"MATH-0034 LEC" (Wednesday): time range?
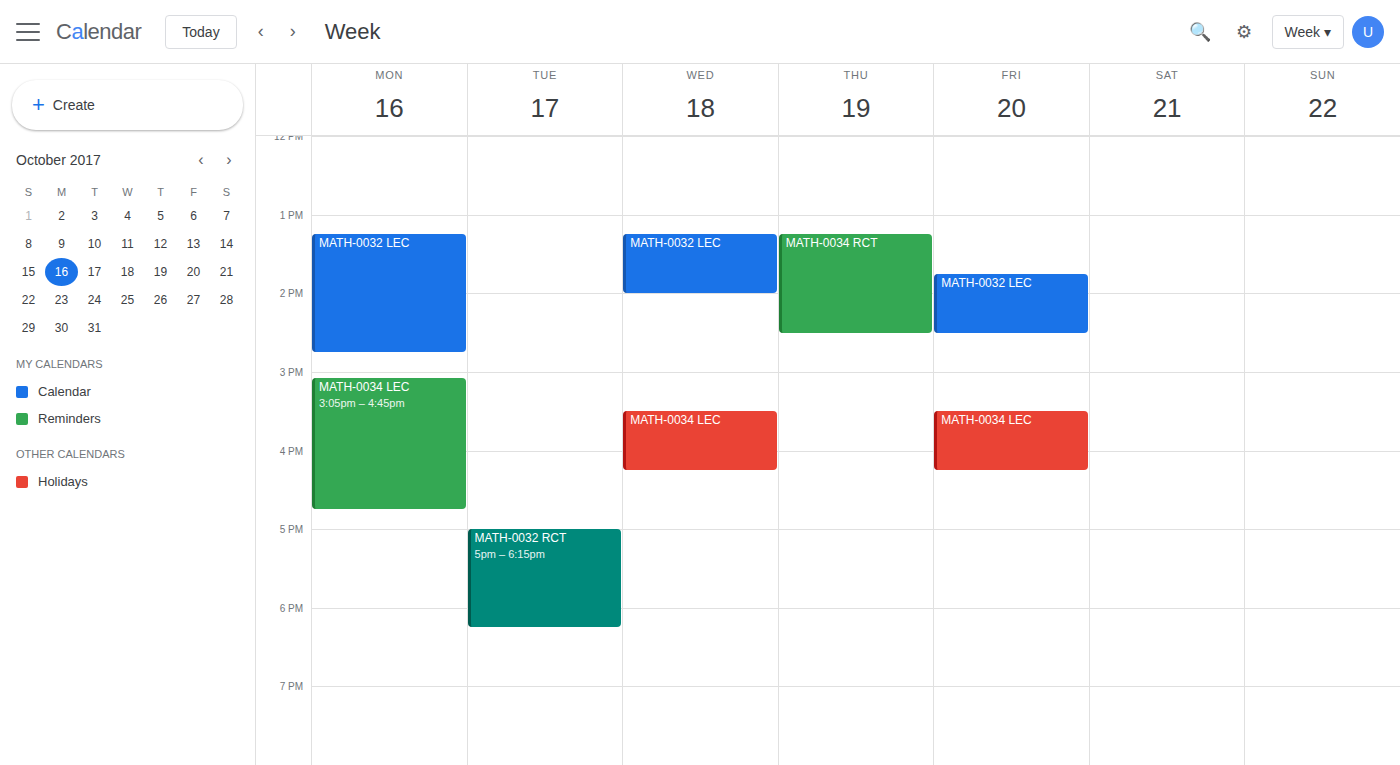
3:30 PM to 4:15 PM